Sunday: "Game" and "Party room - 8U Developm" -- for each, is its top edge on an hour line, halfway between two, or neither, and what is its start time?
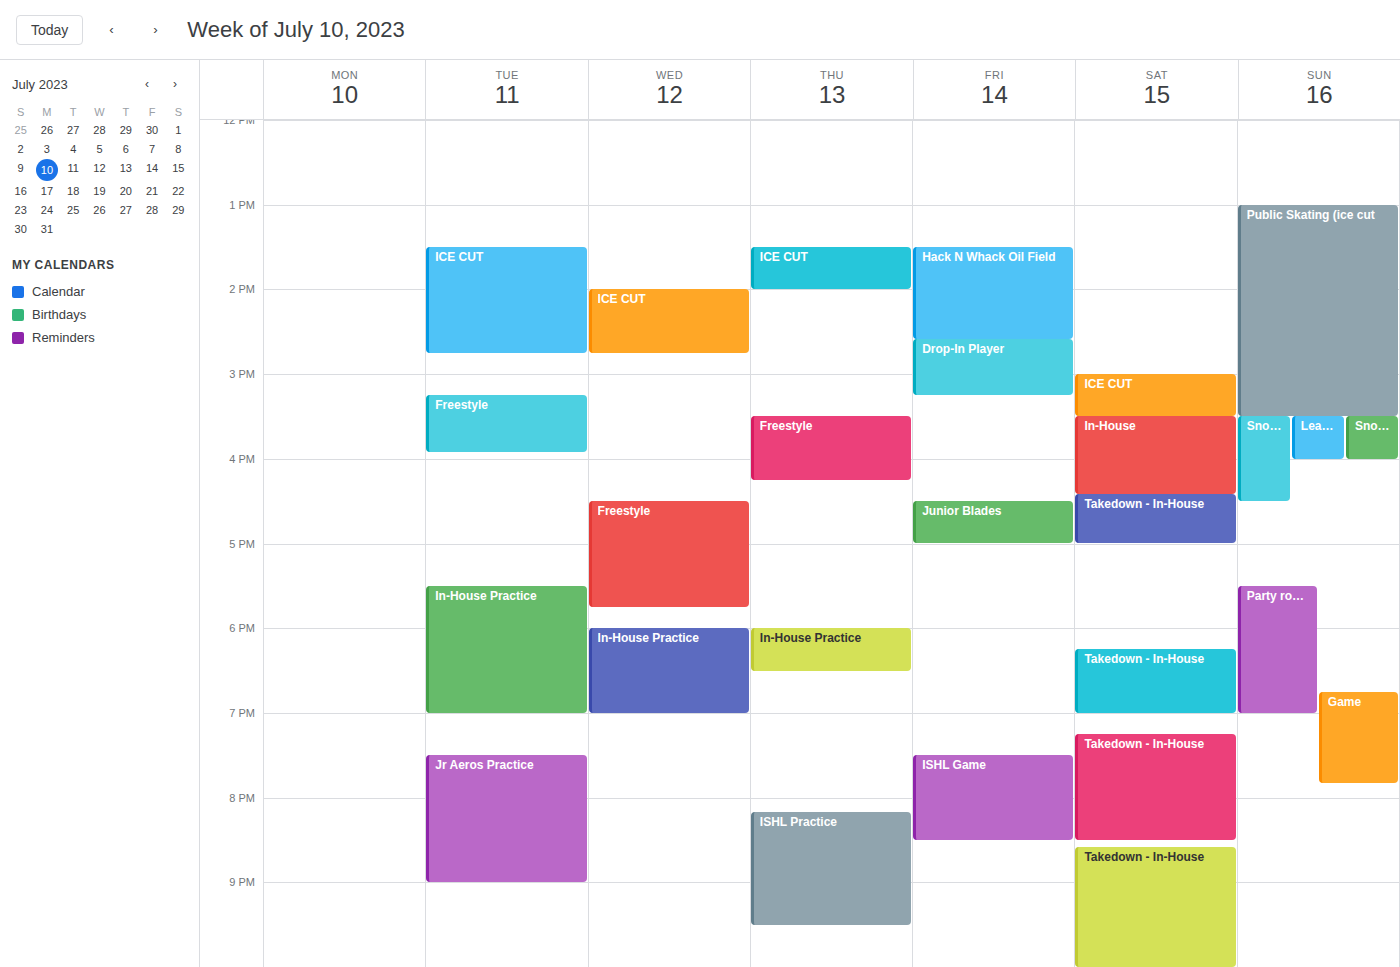
"Game": 6:45 PM, neither: three quarters of the way from the 6 PM line to the 7 PM line. "Party room - 8U Developm": 5:30 PM, halfway between the 5 PM and 6 PM lines.